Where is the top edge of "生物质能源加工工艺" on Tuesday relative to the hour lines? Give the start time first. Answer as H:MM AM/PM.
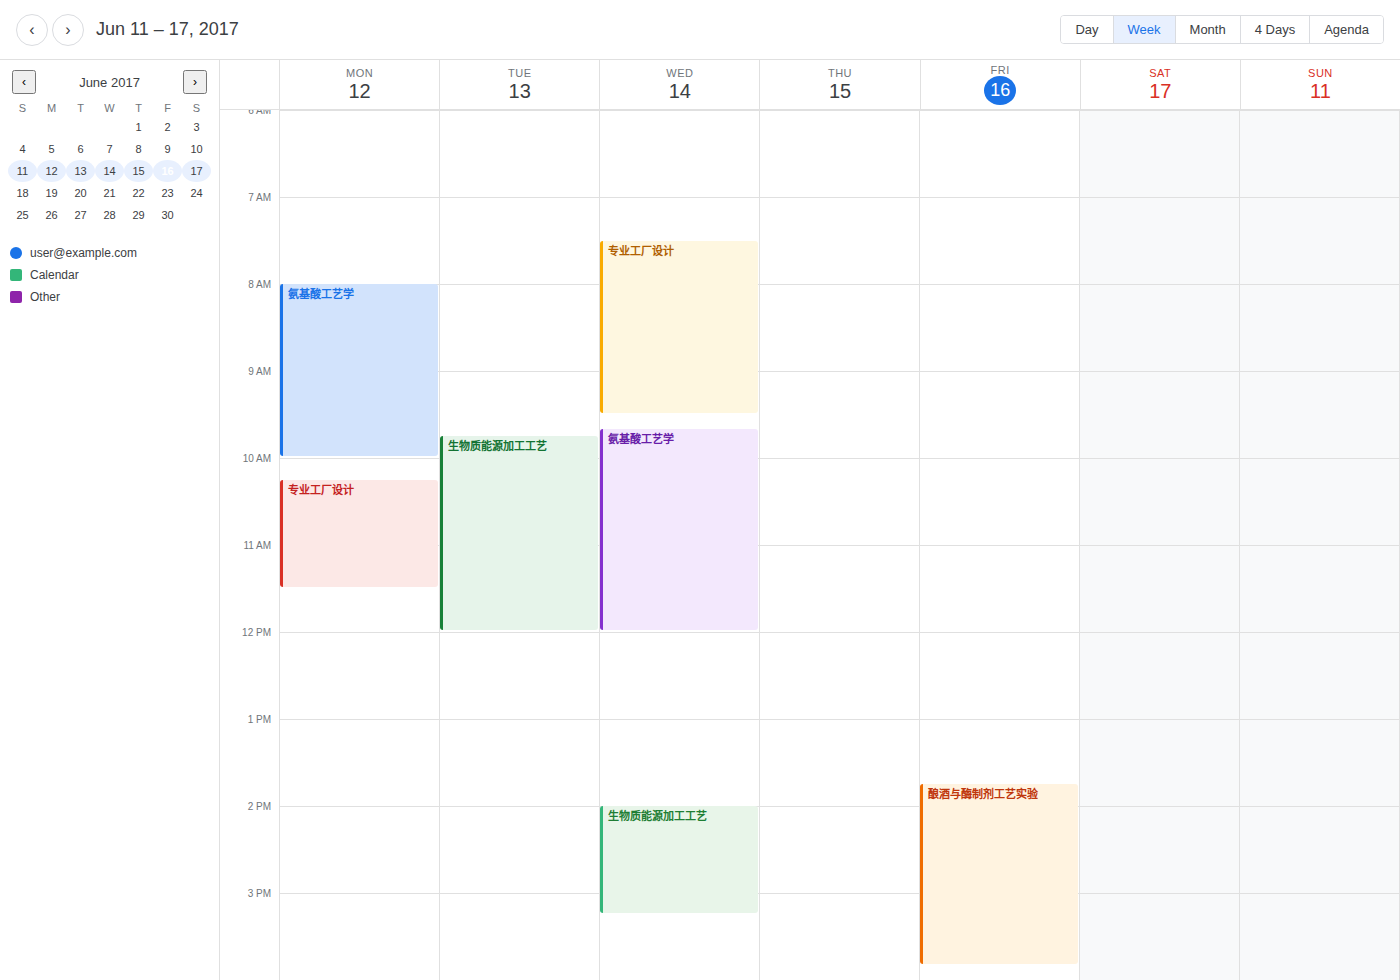
9:45 AM -- neither: three quarters of the way from the 9 AM line to the 10 AM line.